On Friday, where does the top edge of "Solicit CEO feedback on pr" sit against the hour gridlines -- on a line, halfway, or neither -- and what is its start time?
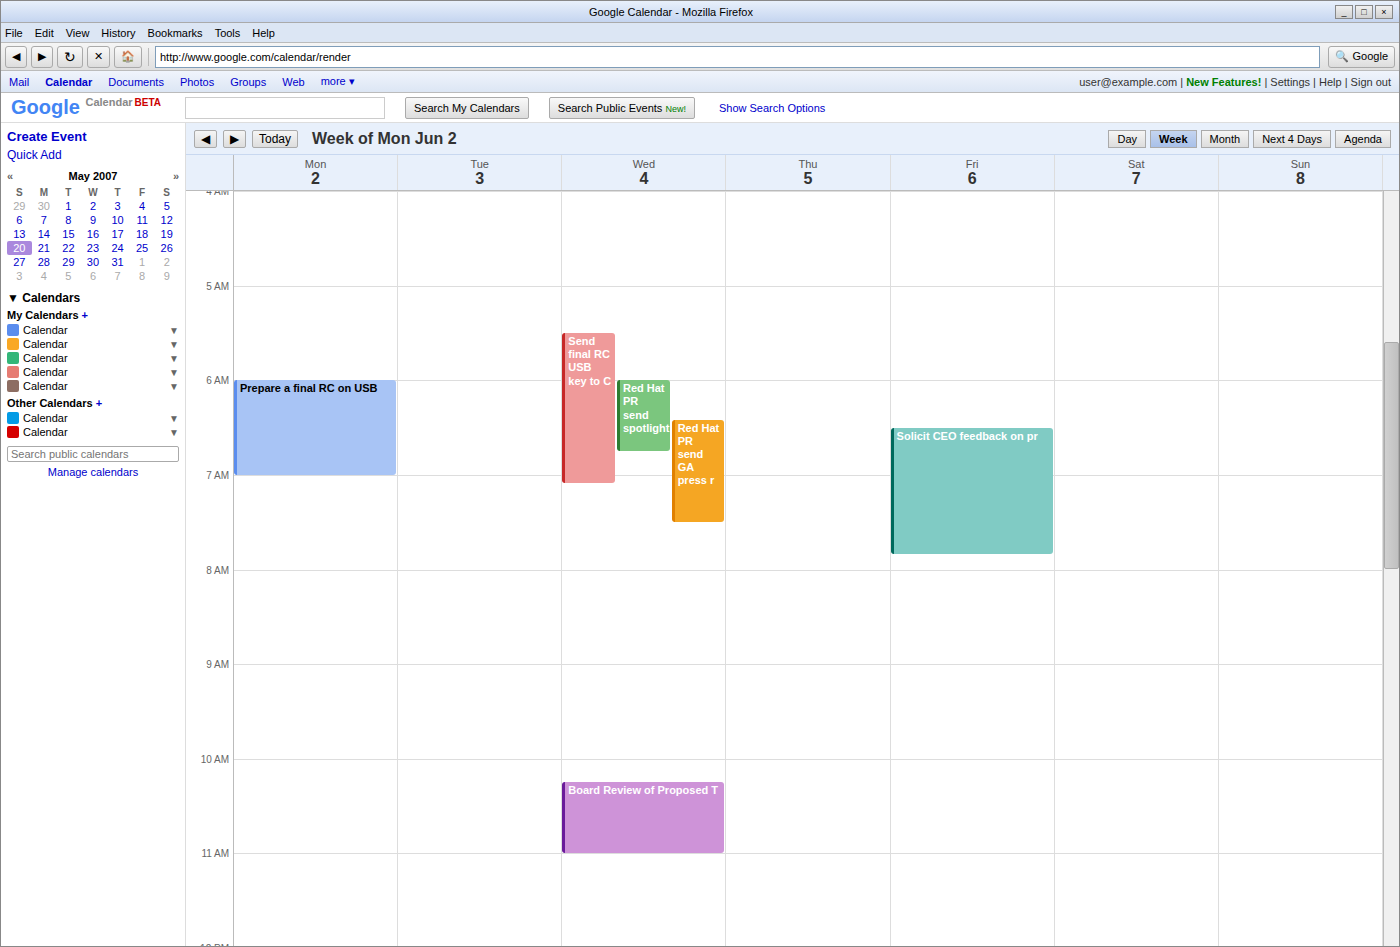
06:30 -- halfway between the 06:00 and 07:00 lines.